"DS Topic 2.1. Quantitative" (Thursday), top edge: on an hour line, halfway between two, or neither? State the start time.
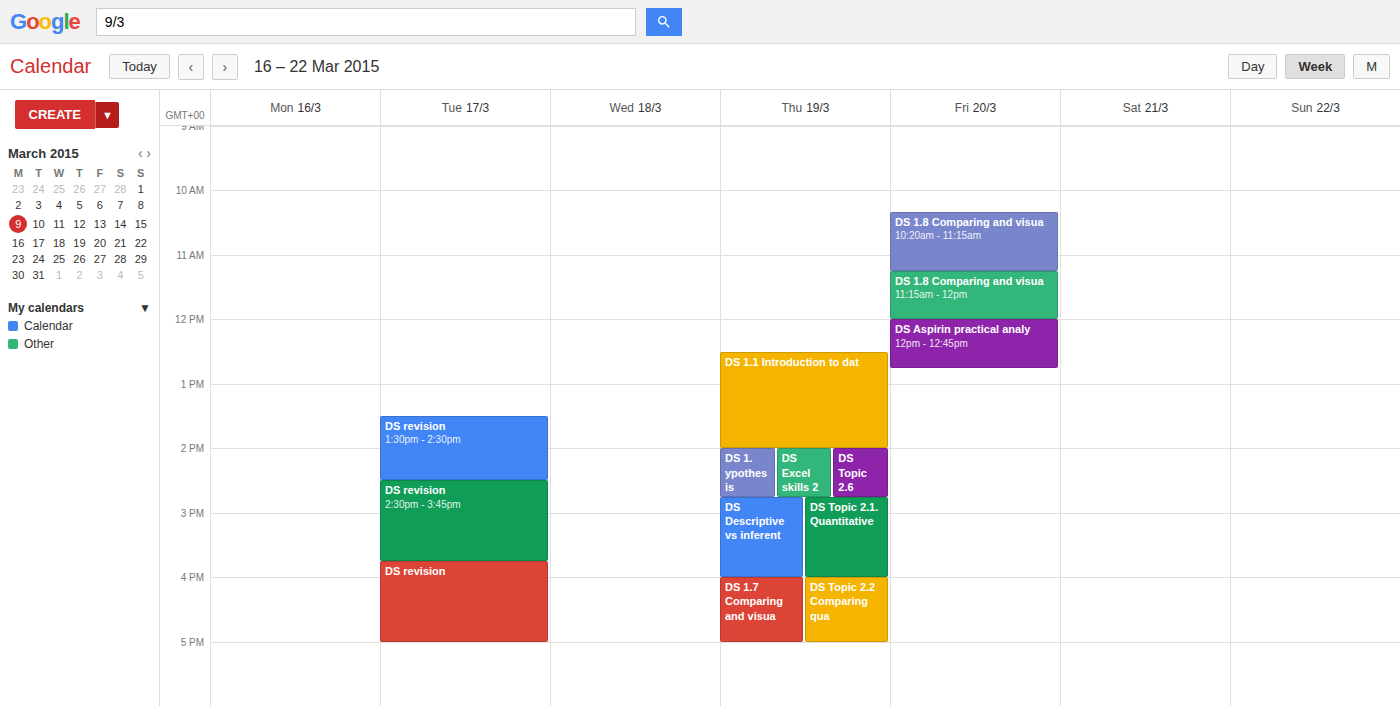
2:45 PM -- neither: three quarters of the way from the 2 PM line to the 3 PM line.